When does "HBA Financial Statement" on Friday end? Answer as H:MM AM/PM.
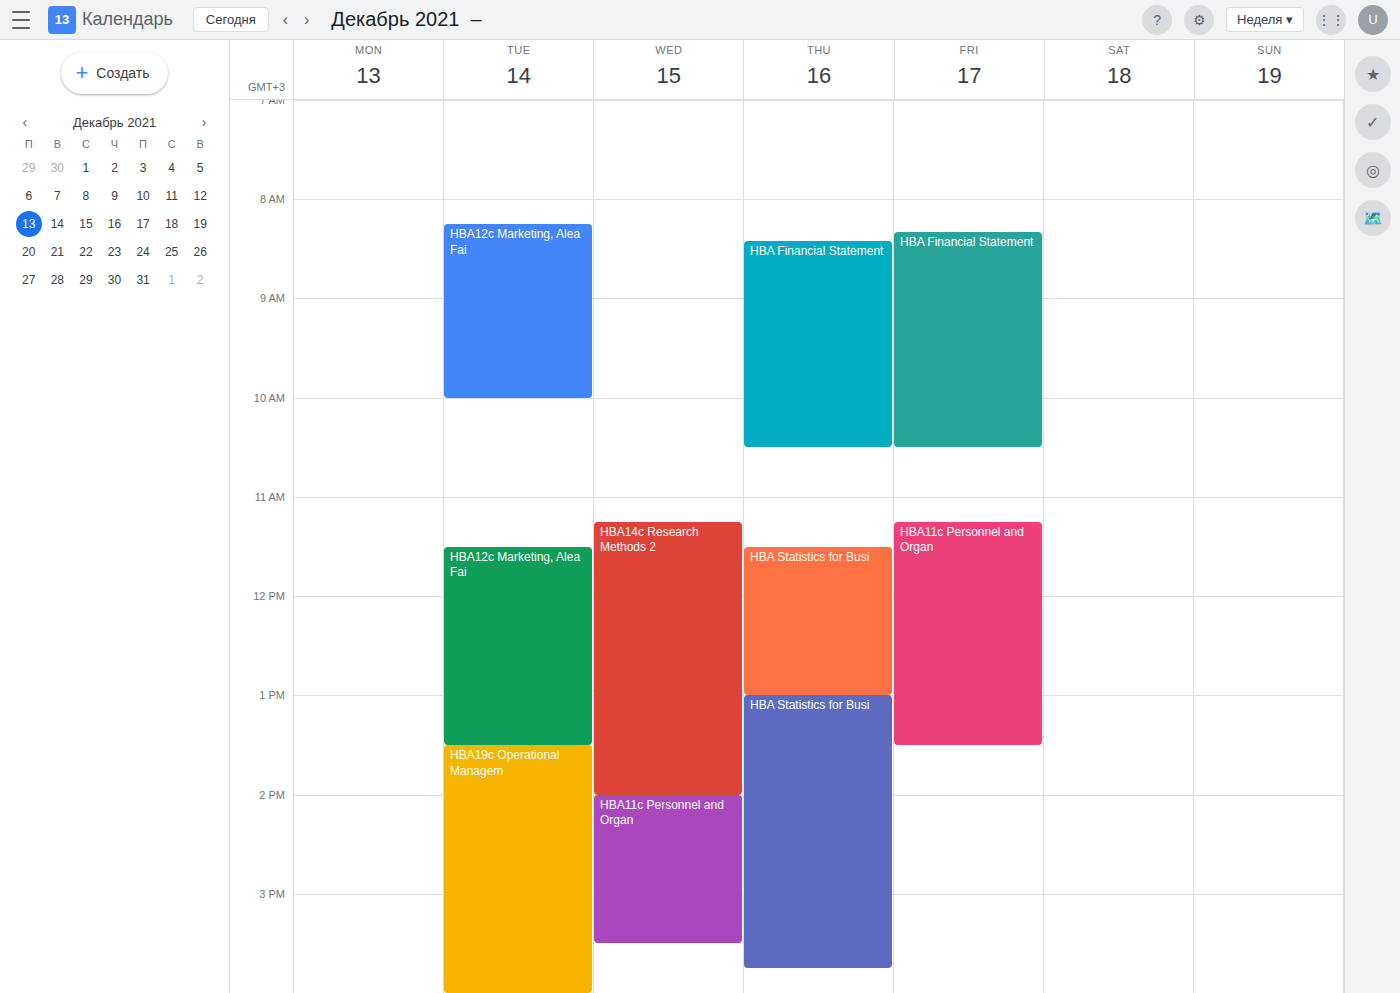
10:30 AM